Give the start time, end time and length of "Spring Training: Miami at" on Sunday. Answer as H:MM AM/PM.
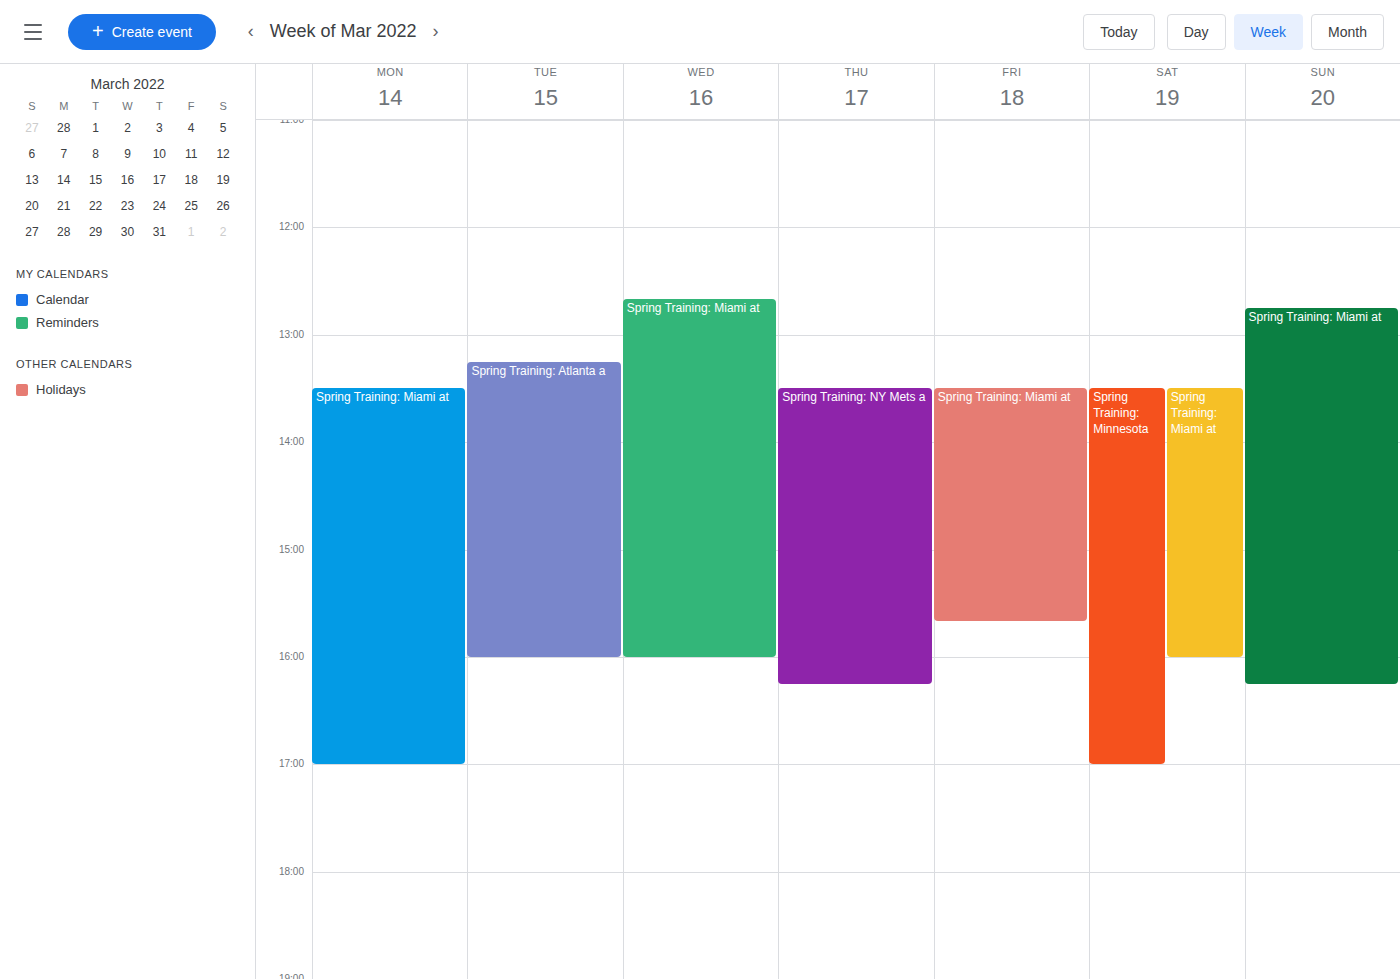
12:45 PM to 4:15 PM, 3 hours 30 minutes